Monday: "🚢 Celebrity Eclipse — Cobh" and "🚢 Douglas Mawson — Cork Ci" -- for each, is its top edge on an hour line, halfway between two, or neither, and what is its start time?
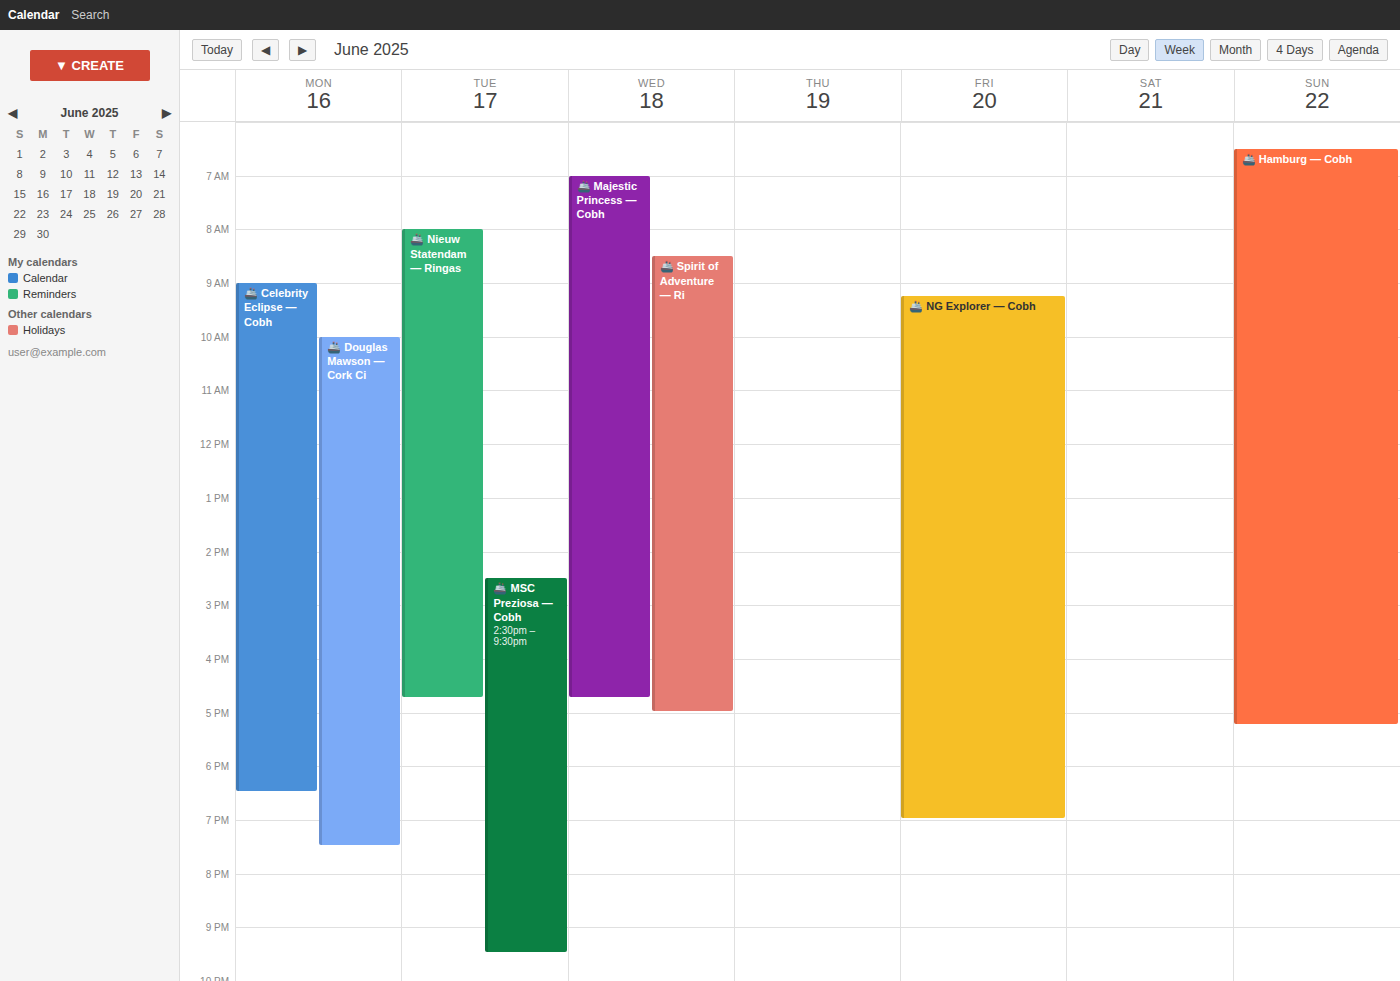
"🚢 Celebrity Eclipse — Cobh": 9:00 AM, exactly on the 9 AM line. "🚢 Douglas Mawson — Cork Ci": 10:00 AM, exactly on the 10 AM line.